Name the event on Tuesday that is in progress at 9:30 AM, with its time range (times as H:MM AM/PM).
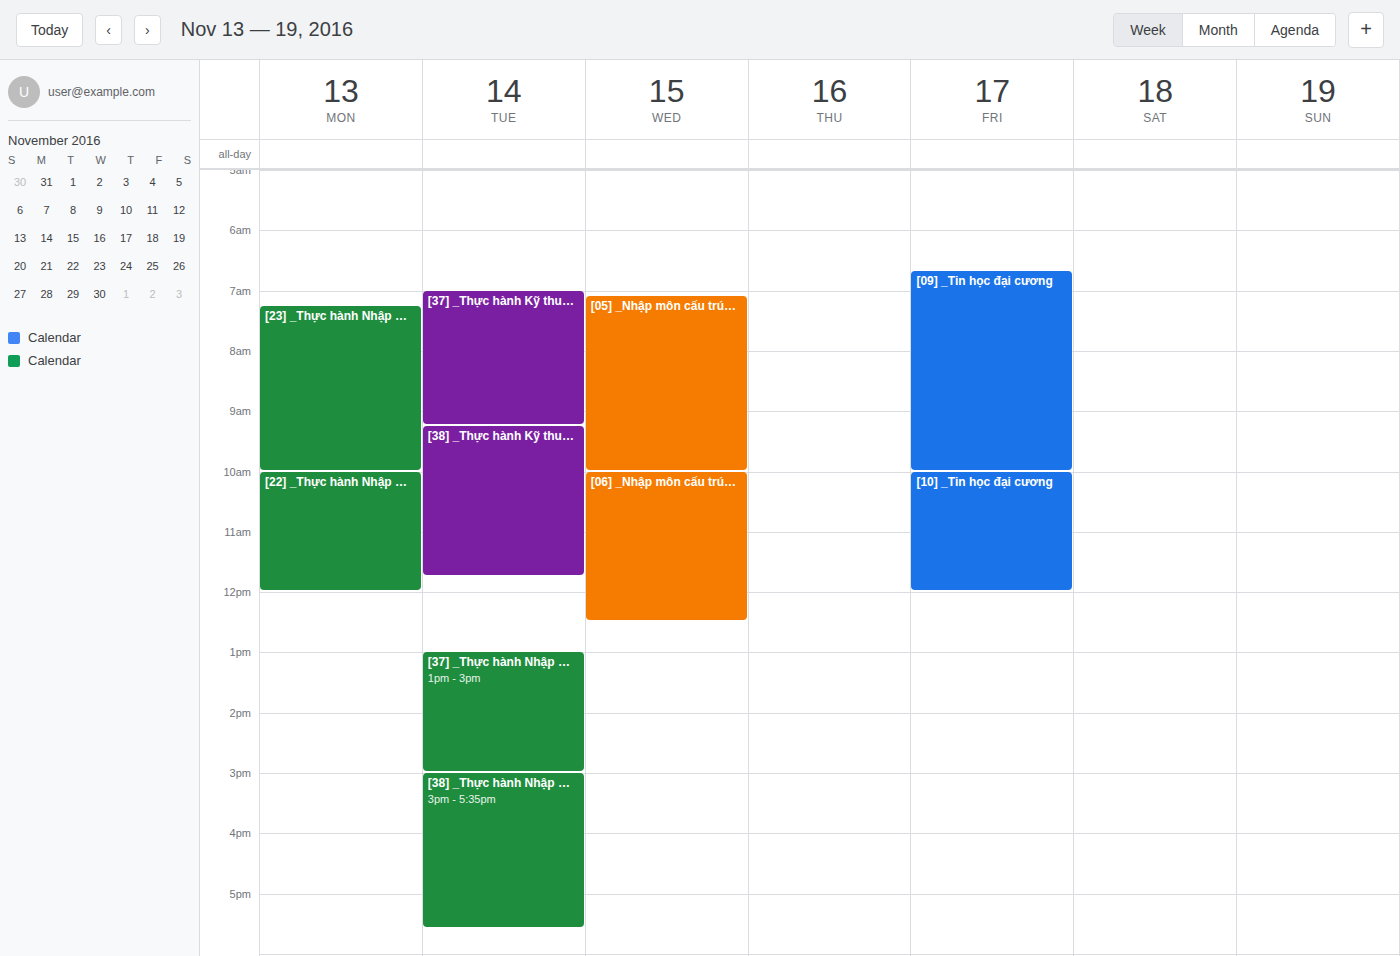
"[38] _Thực hành Kỹ thuật l", 9:15 AM to 11:45 AM